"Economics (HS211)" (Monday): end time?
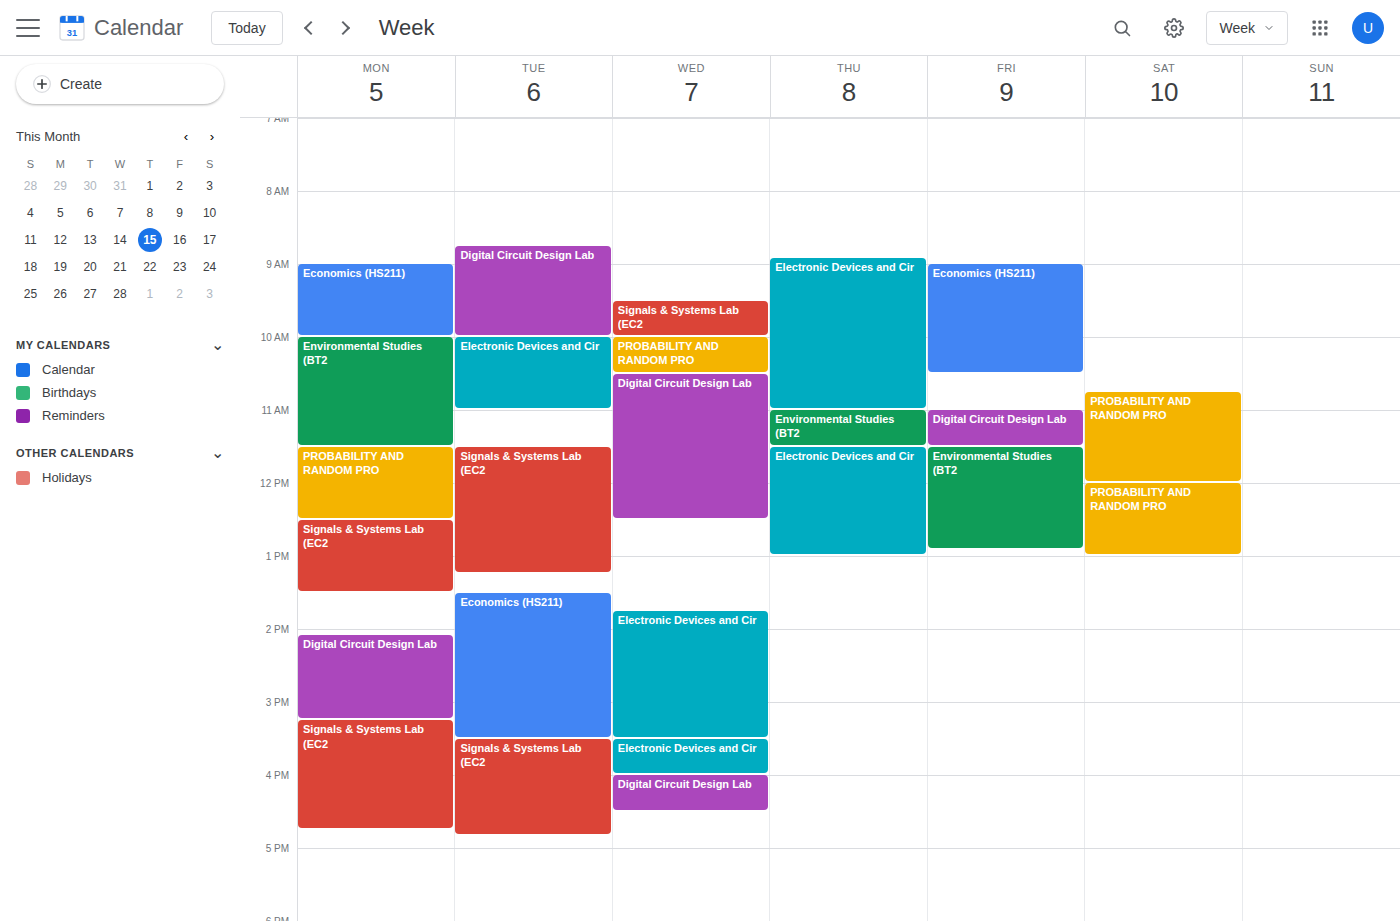
10:00 AM